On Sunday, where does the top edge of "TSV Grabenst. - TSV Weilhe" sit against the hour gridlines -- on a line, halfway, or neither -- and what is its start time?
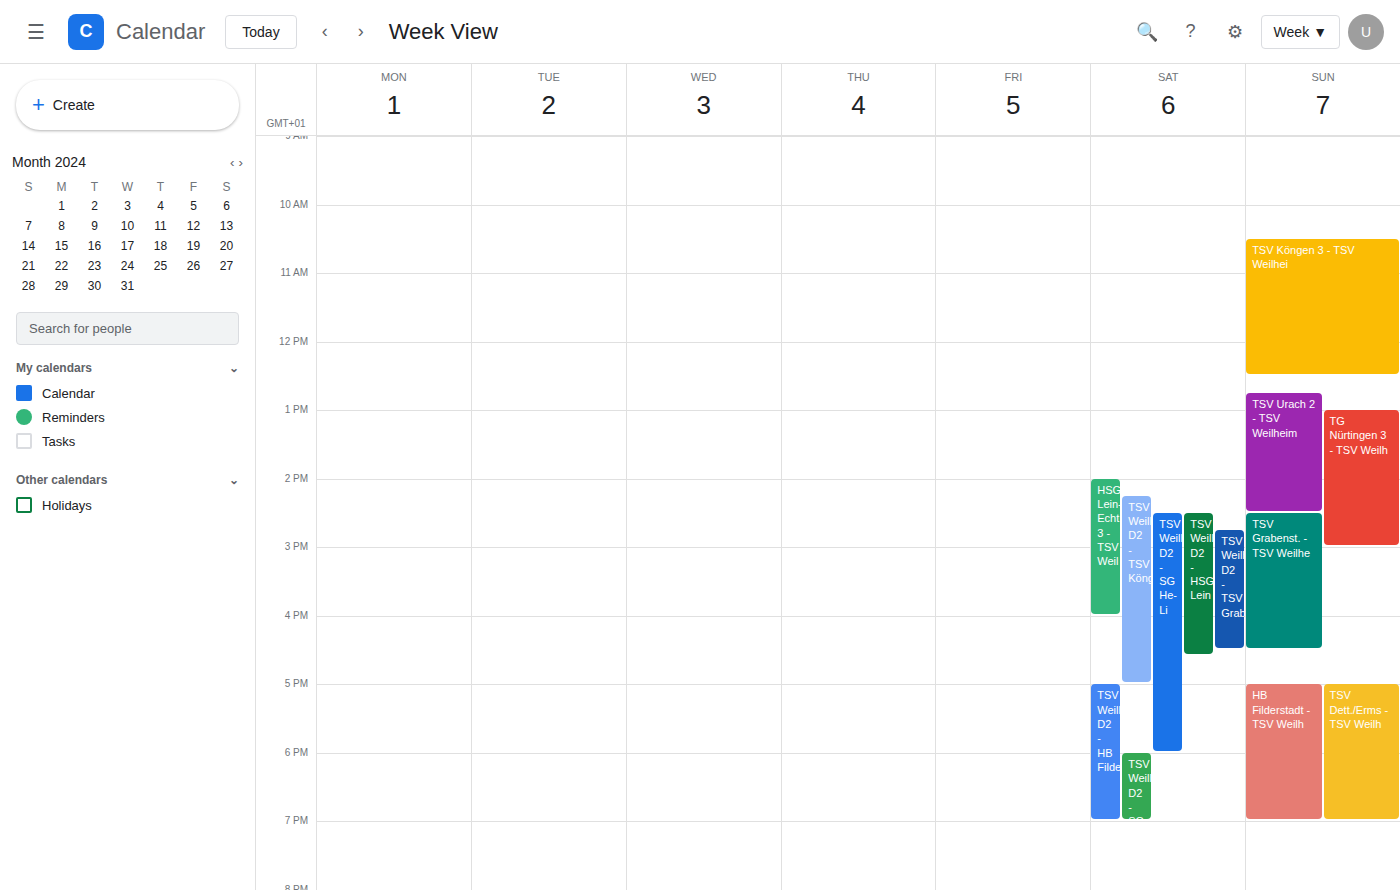
2:30 PM -- halfway between the 2 PM and 3 PM lines.